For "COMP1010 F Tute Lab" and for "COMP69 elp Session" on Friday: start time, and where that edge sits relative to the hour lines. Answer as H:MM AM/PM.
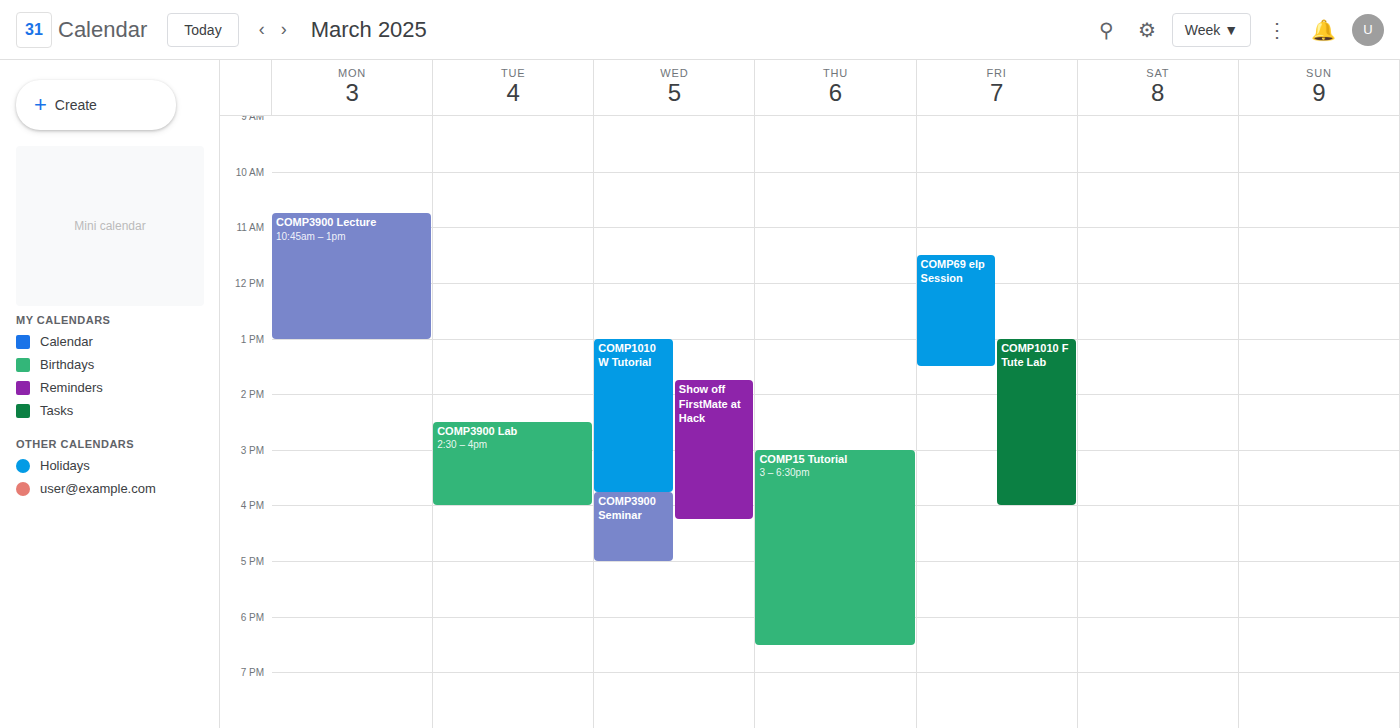
"COMP1010 F Tute Lab": 1:00 PM, exactly on the 1 PM line. "COMP69 elp Session": 11:30 AM, halfway between the 11 AM and 12 PM lines.